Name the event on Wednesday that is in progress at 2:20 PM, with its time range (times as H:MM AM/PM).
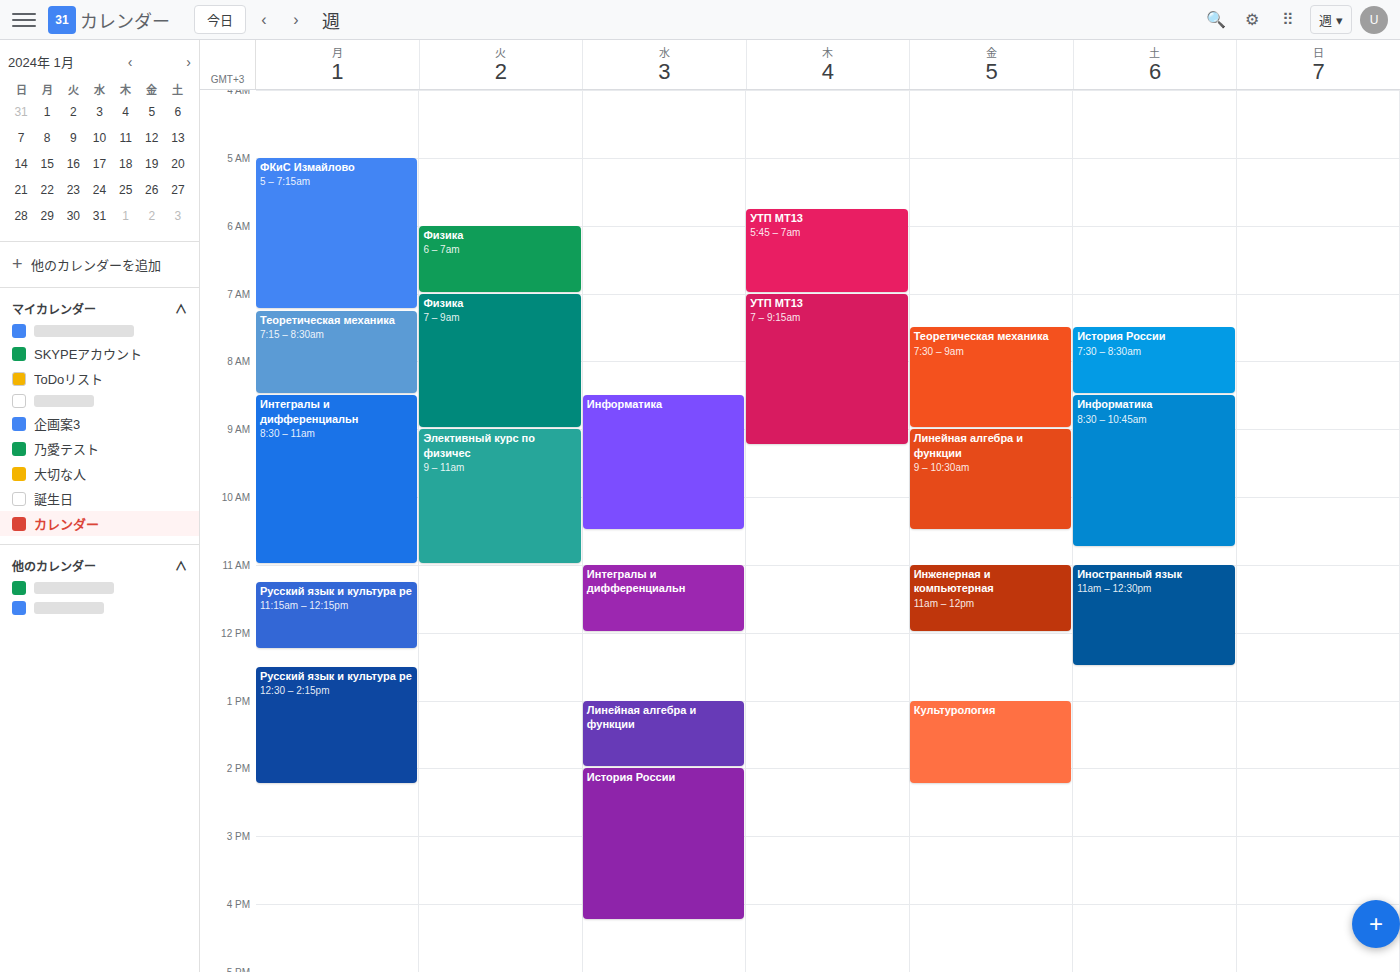
"История России", 2:00 PM to 4:15 PM